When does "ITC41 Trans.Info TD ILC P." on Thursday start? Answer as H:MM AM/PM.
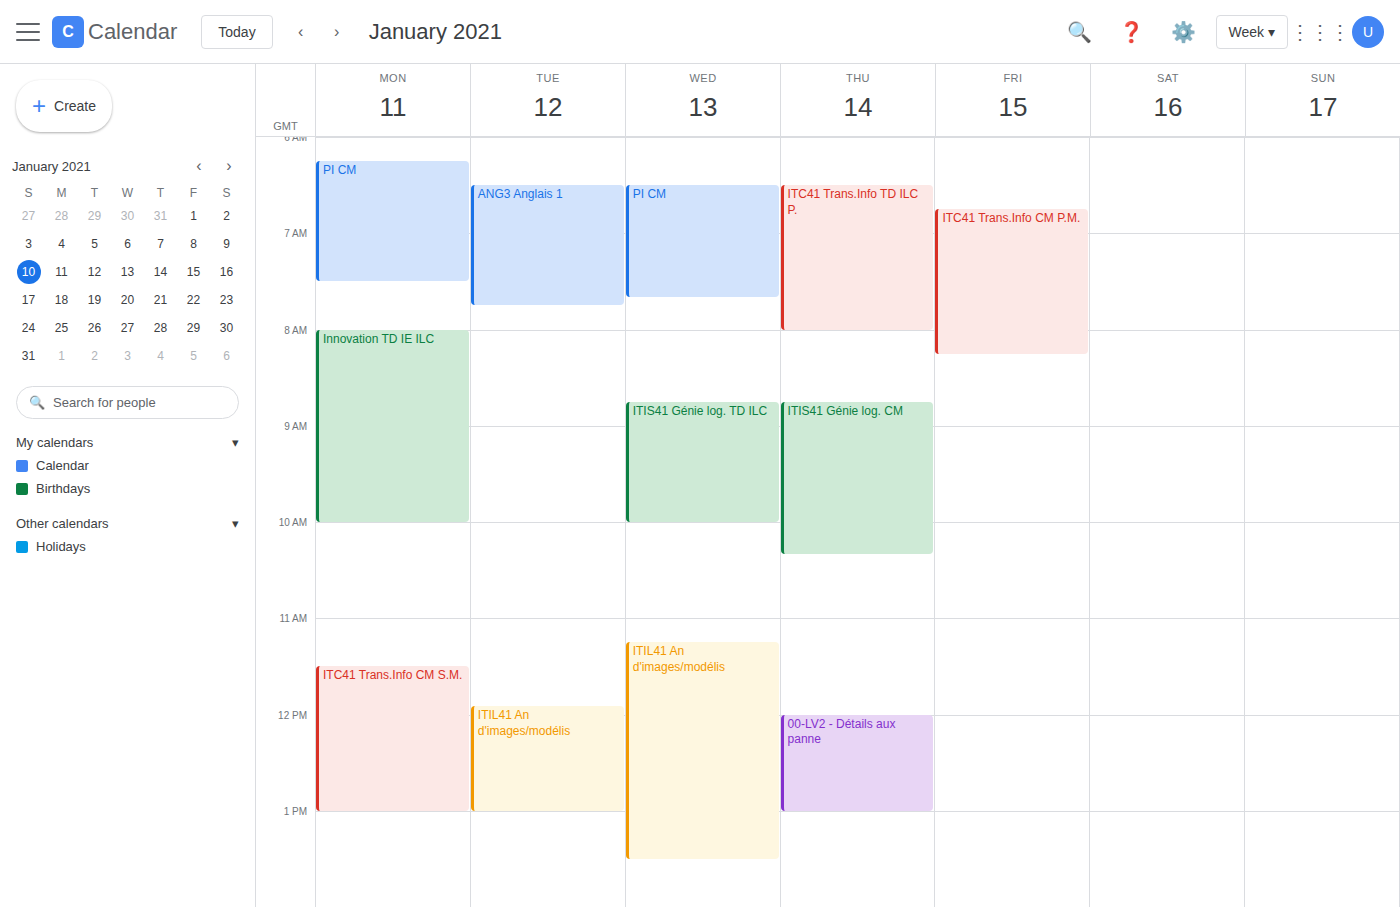
6:30 AM